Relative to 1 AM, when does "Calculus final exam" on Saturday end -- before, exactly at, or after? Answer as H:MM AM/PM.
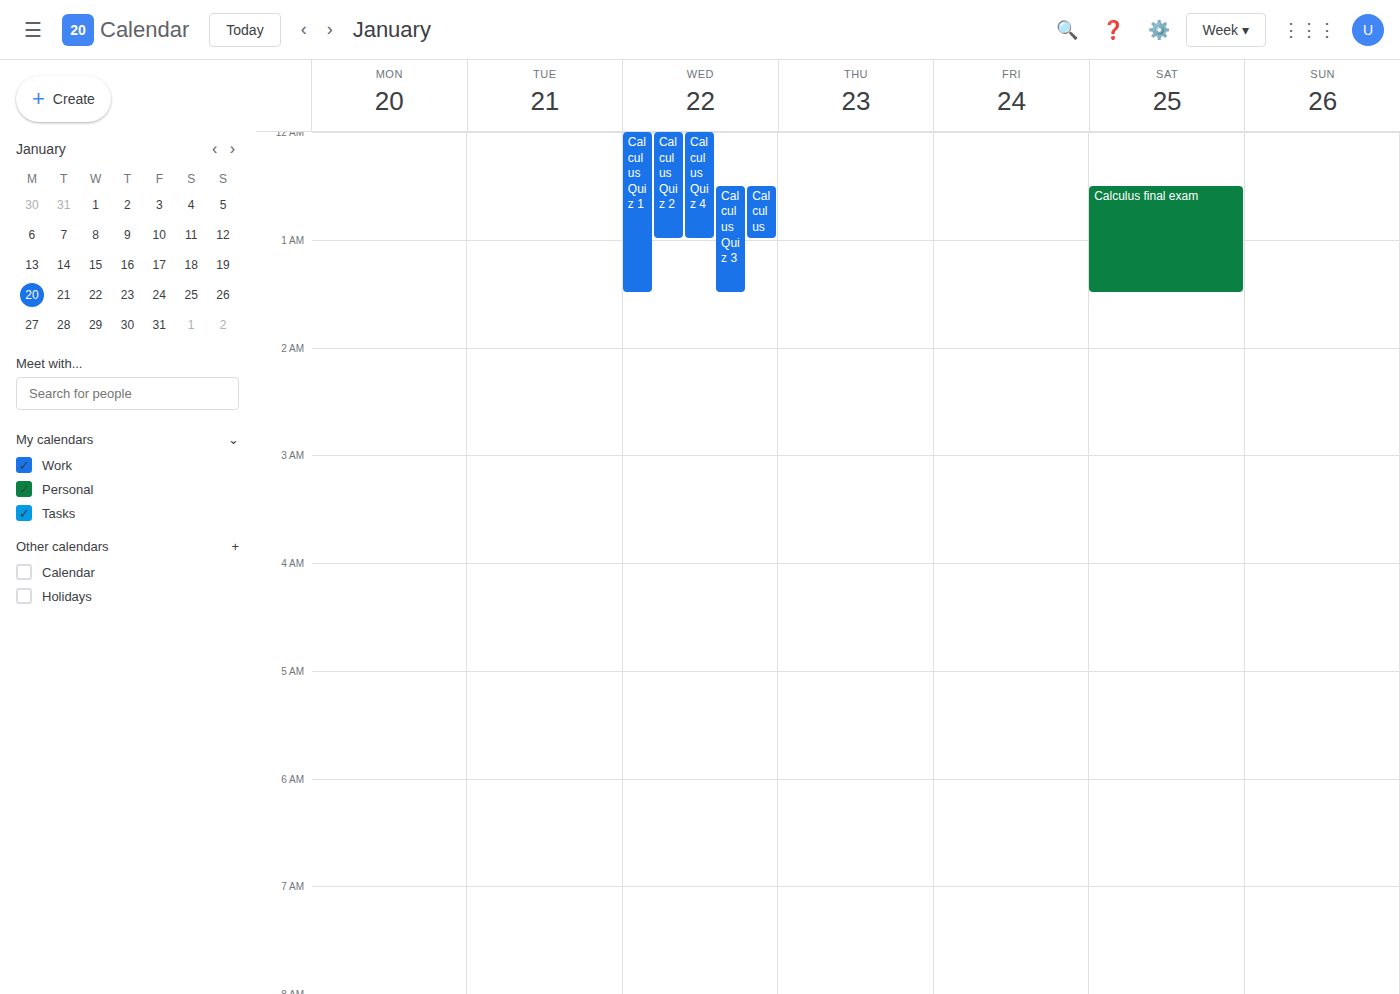
1:30 AM -- after 1 AM, 30 minutes below the 1 AM line.